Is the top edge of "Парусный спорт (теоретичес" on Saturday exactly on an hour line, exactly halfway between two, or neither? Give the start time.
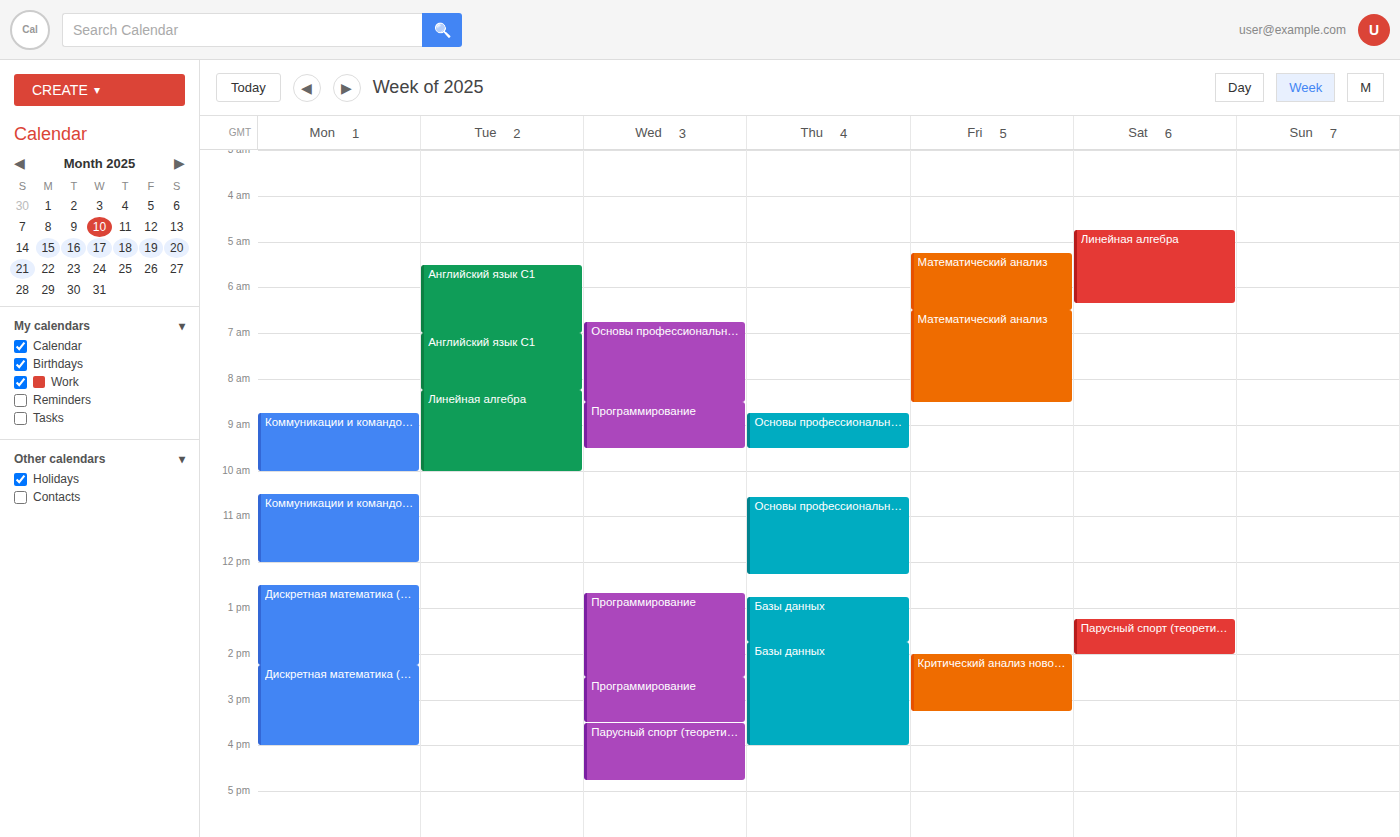
1:15 PM -- neither: a quarter of the way from the 1 PM line to the 2 PM line.